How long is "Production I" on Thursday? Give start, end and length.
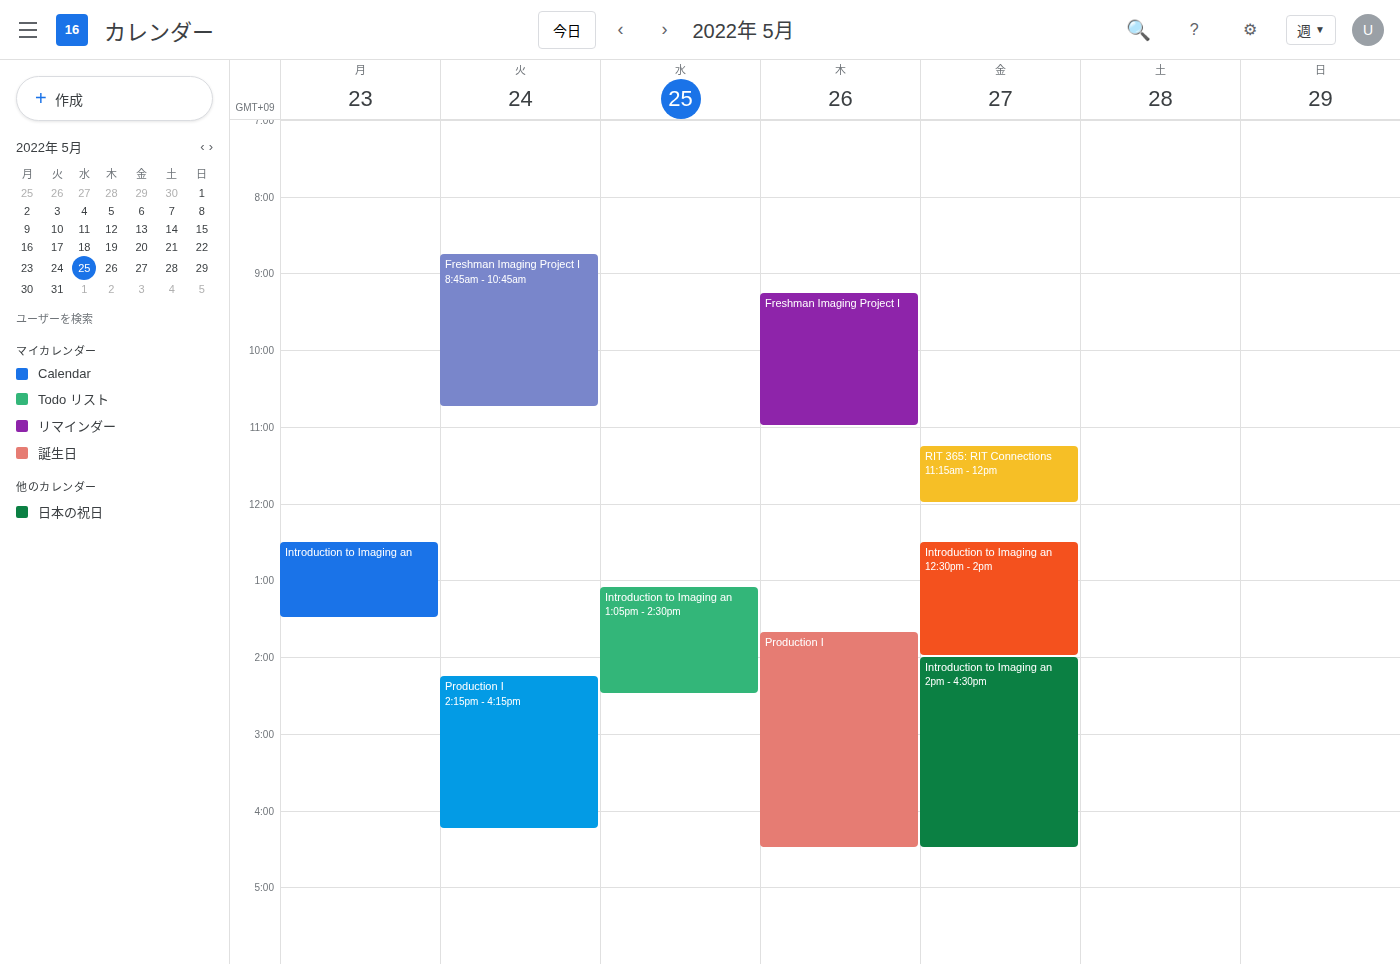
1:40 PM to 4:30 PM, 2 hours 50 minutes